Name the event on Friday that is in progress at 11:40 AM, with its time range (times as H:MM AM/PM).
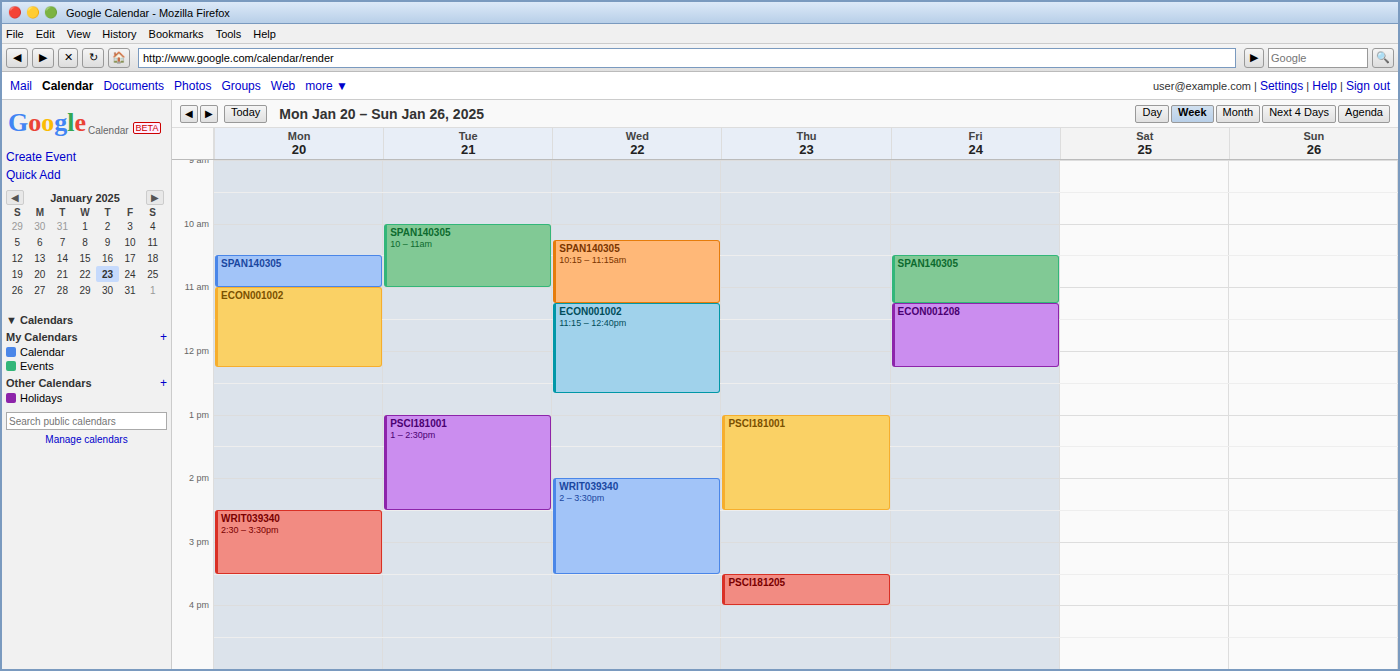
"ECON001208", 11:15 AM to 12:15 PM